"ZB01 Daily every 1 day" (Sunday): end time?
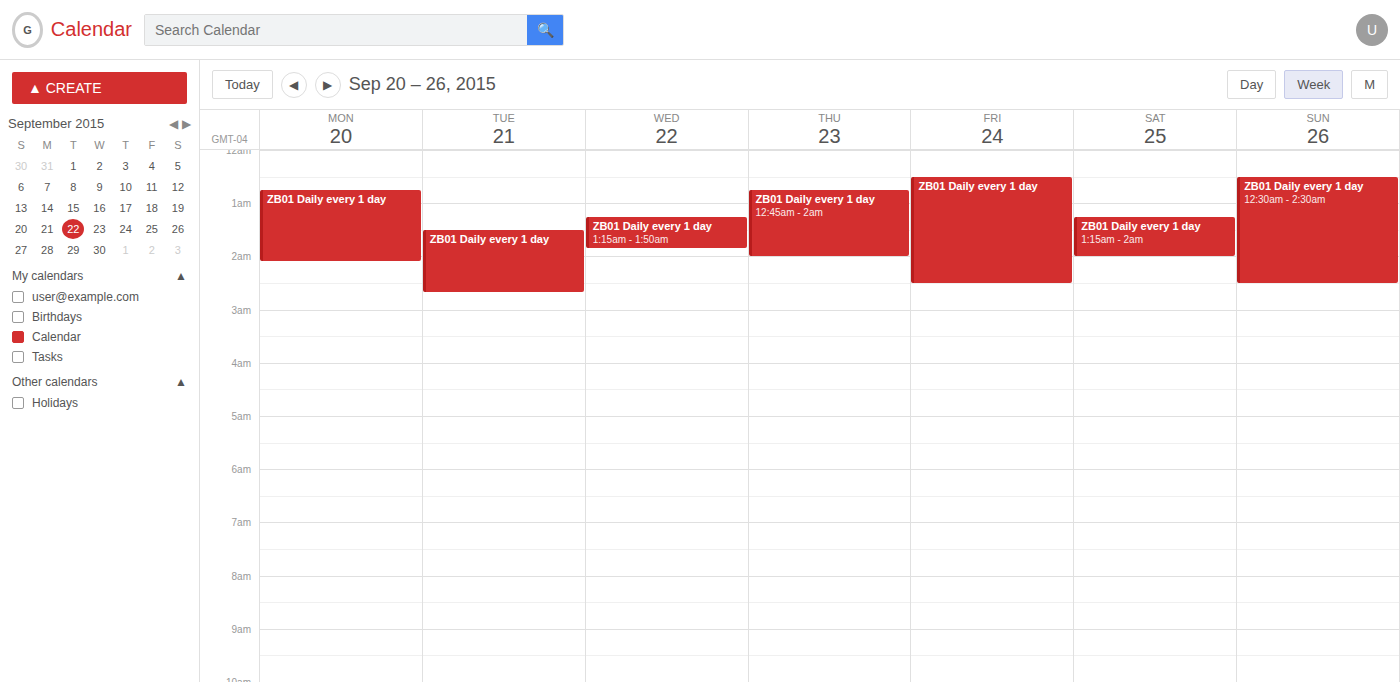
2:30 AM